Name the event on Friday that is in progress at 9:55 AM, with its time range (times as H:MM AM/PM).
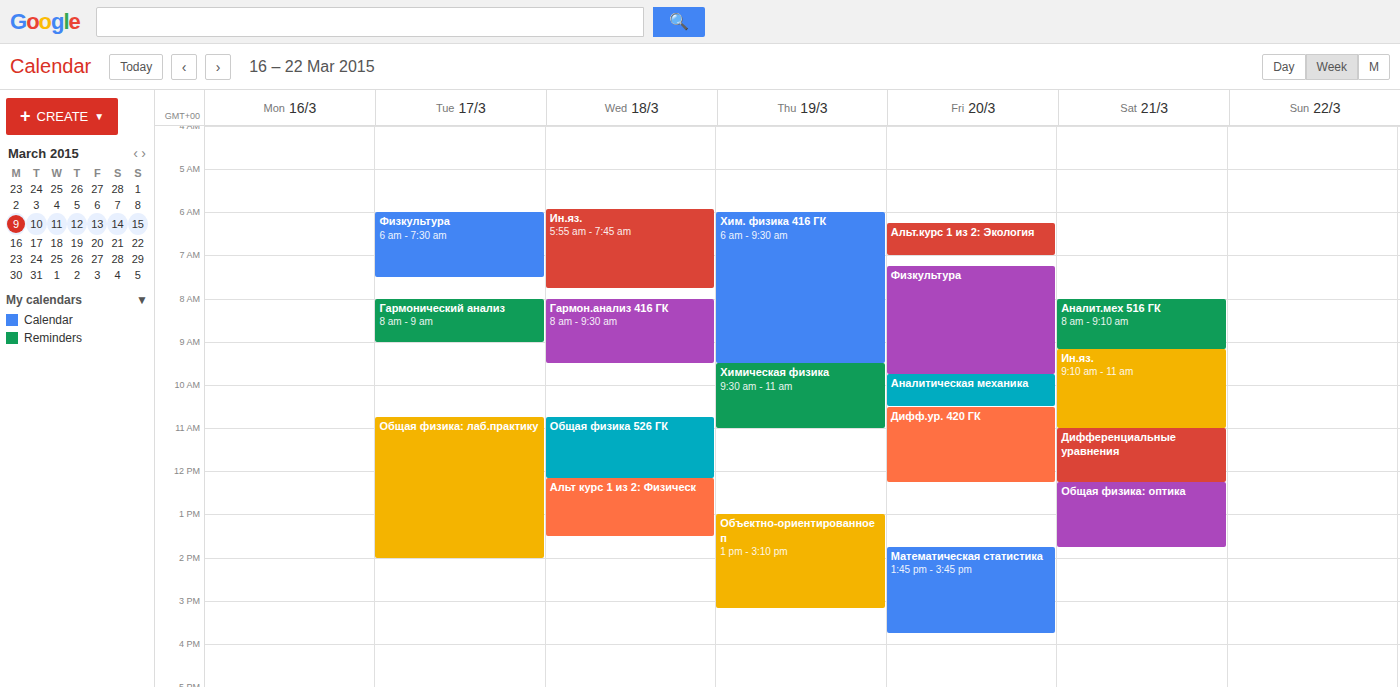
"Аналитическая механика", 9:45 AM to 10:30 AM